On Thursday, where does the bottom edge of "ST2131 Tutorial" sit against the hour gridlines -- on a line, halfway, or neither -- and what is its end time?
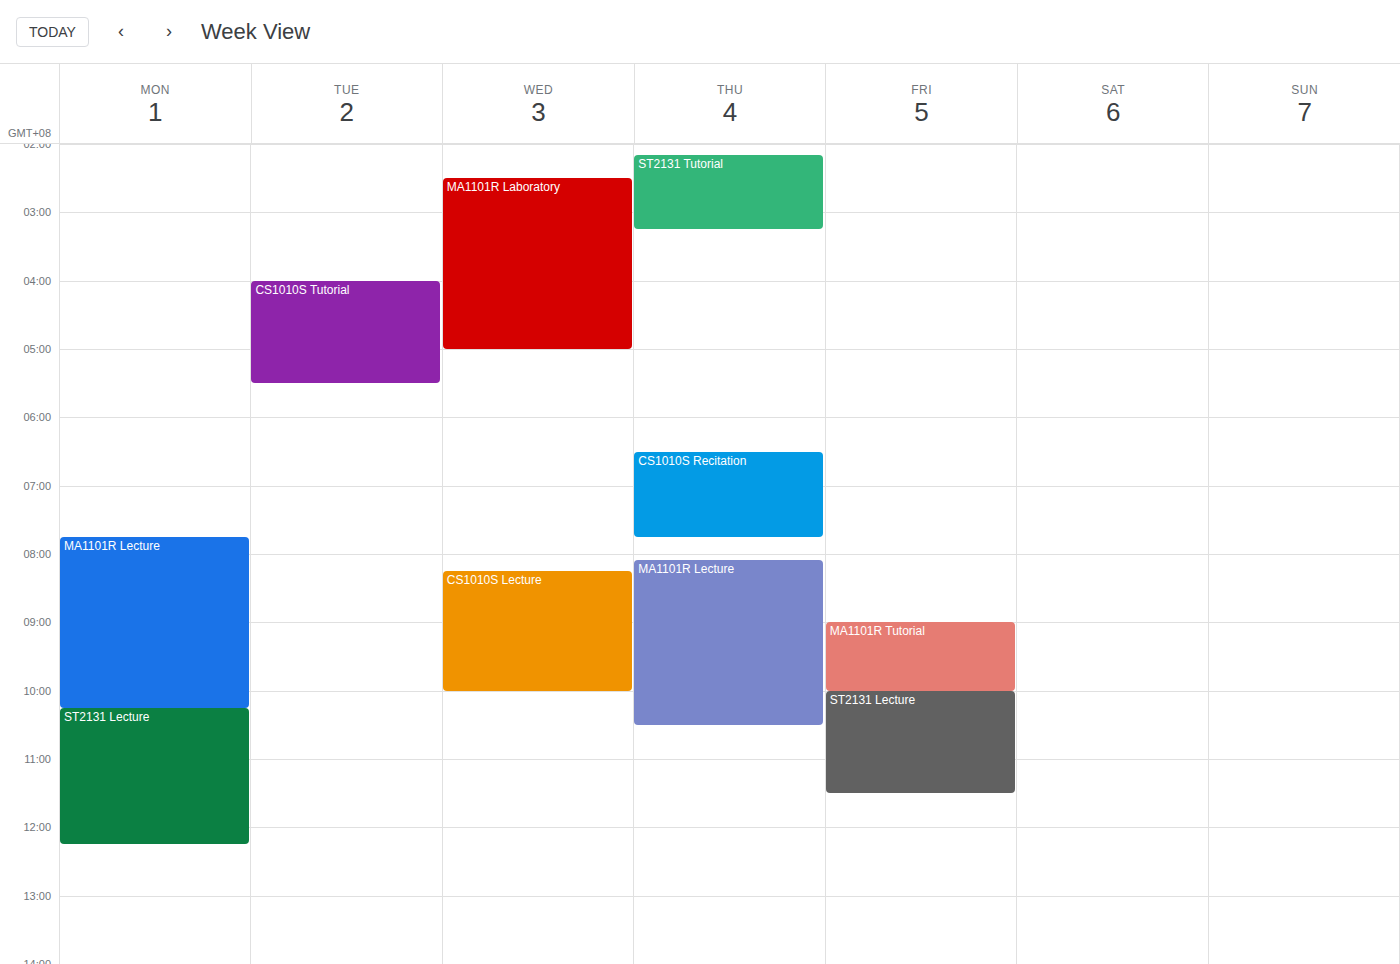
3:15 AM -- neither: a quarter of the way from the 3 AM line to the 4 AM line.